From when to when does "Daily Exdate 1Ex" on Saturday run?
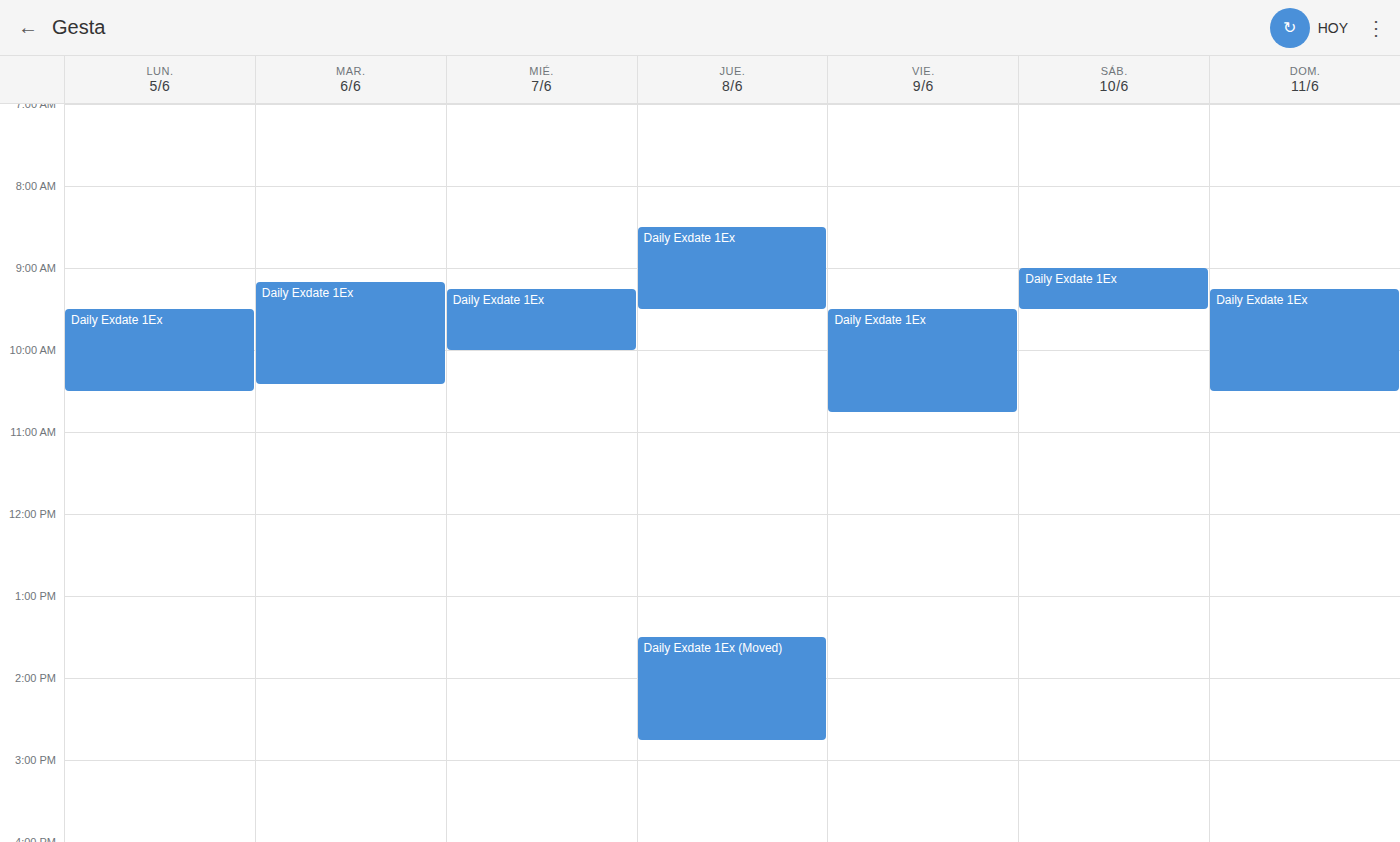
09:00 to 09:30